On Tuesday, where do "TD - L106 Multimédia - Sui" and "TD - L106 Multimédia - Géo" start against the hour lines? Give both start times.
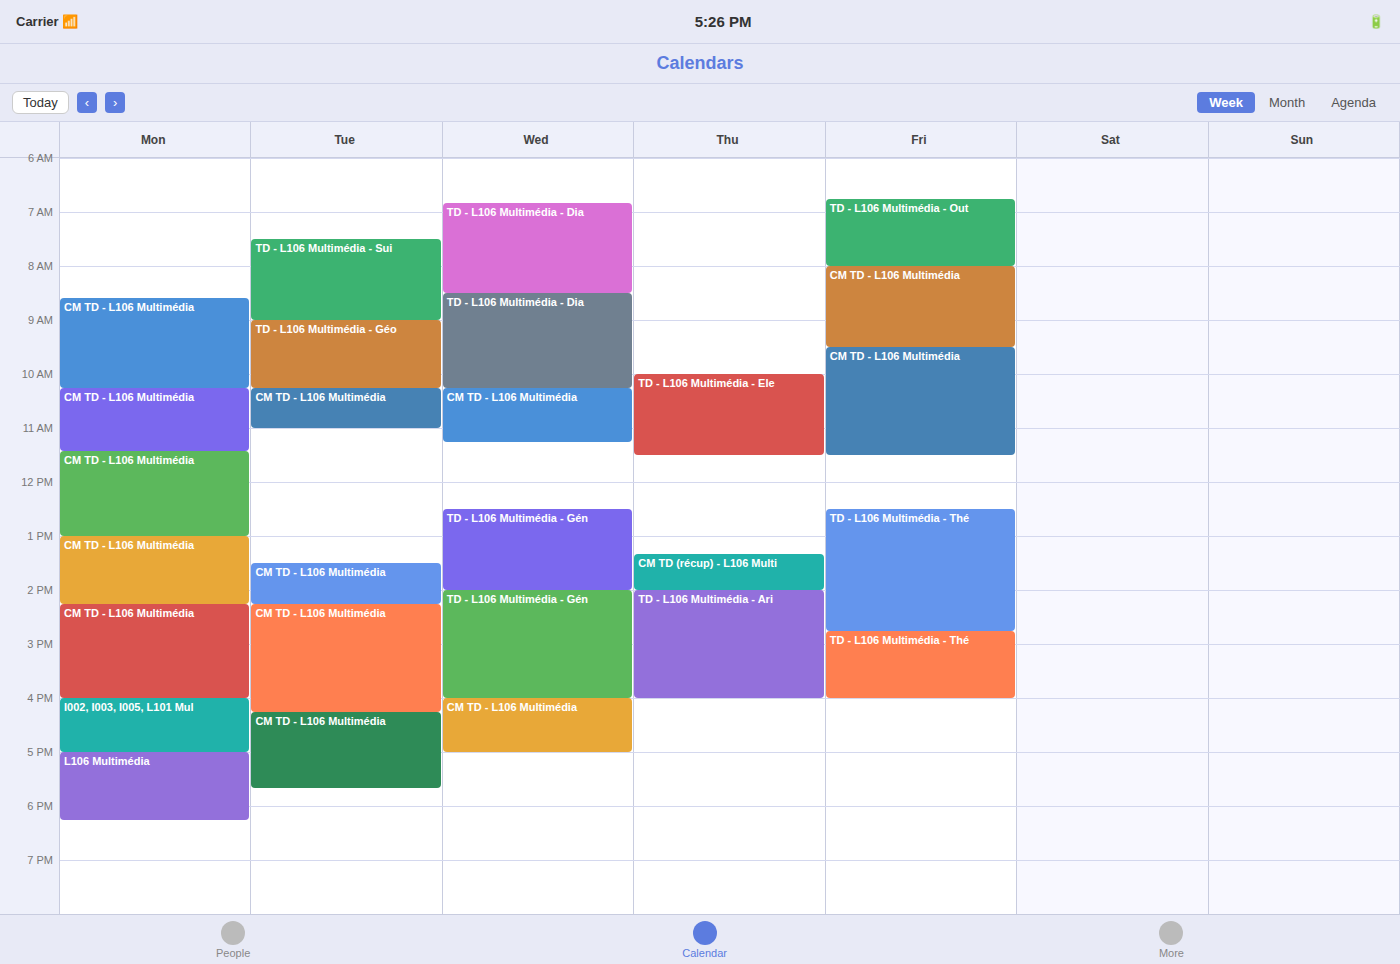
"TD - L106 Multimédia - Sui": 7:30 AM, halfway between the 7 AM and 8 AM lines. "TD - L106 Multimédia - Géo": 9:00 AM, exactly on the 9 AM line.